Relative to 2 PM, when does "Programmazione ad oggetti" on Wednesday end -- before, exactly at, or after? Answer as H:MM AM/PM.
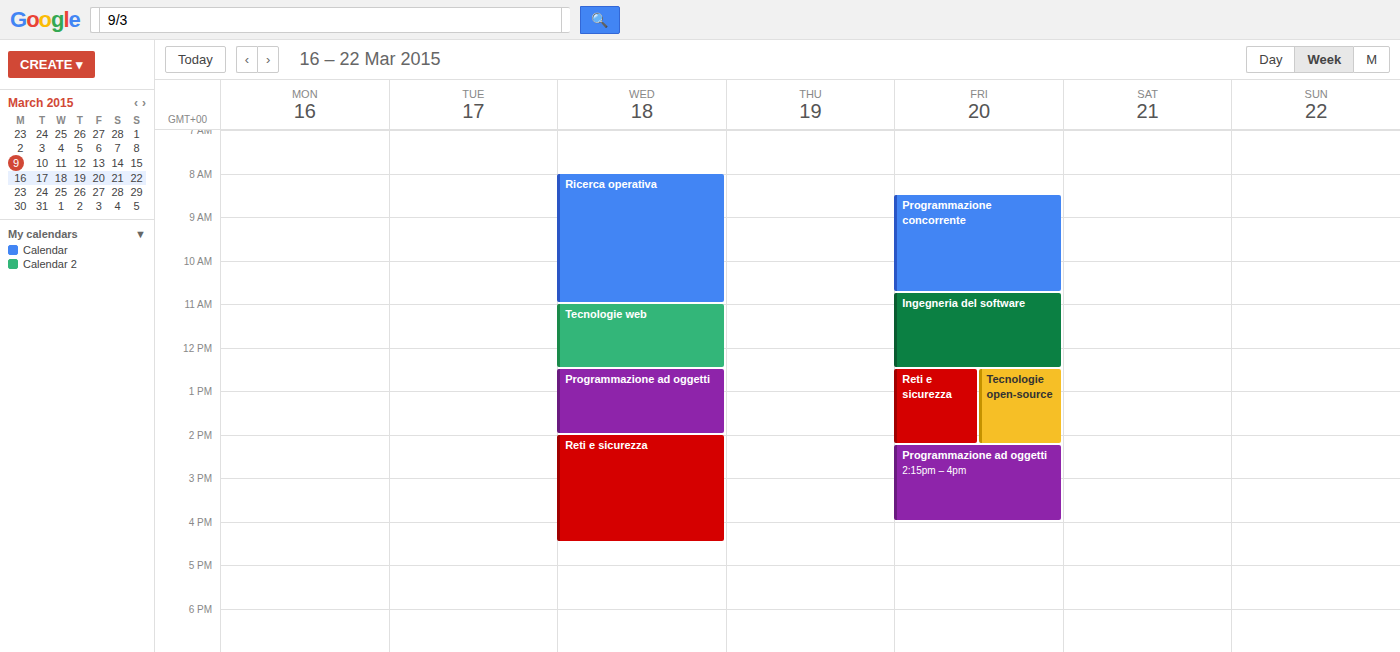
2:00 PM -- exactly at 2 PM, on the 2 PM line.